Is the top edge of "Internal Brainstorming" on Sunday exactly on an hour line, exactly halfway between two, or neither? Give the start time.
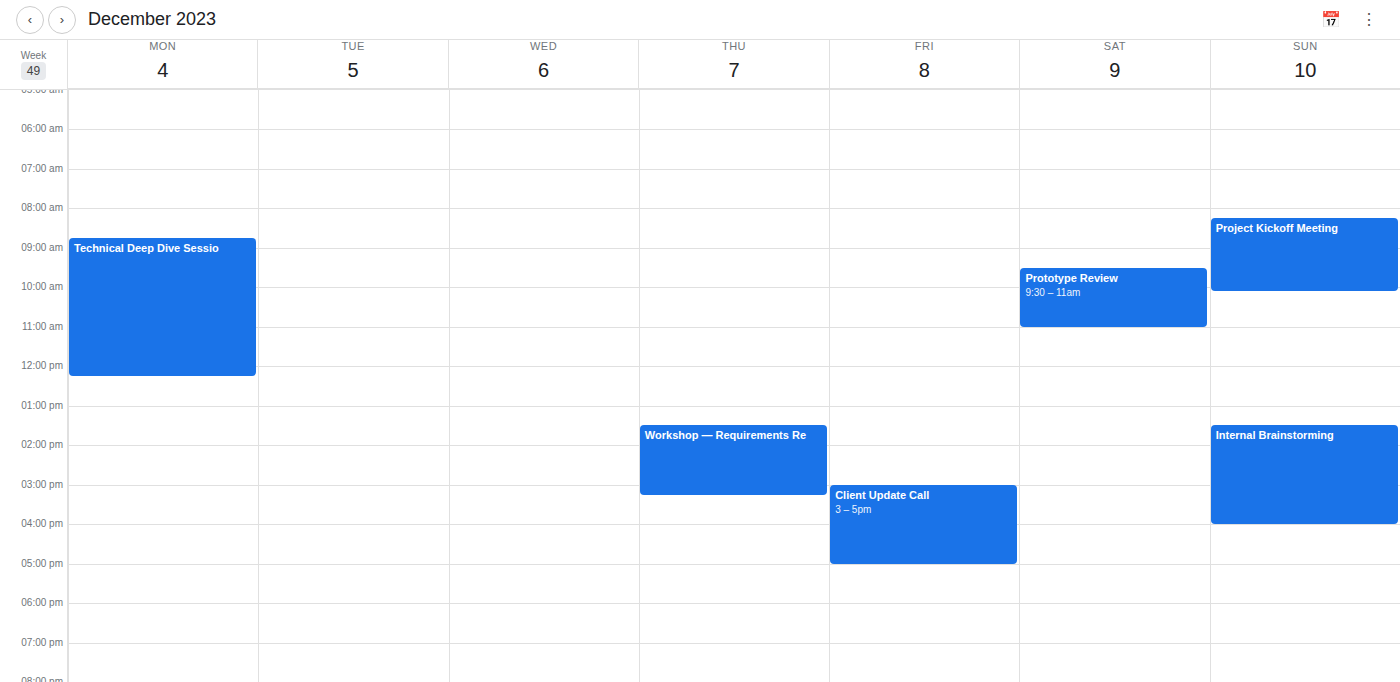
13:30 -- halfway between the 13:00 and 14:00 lines.